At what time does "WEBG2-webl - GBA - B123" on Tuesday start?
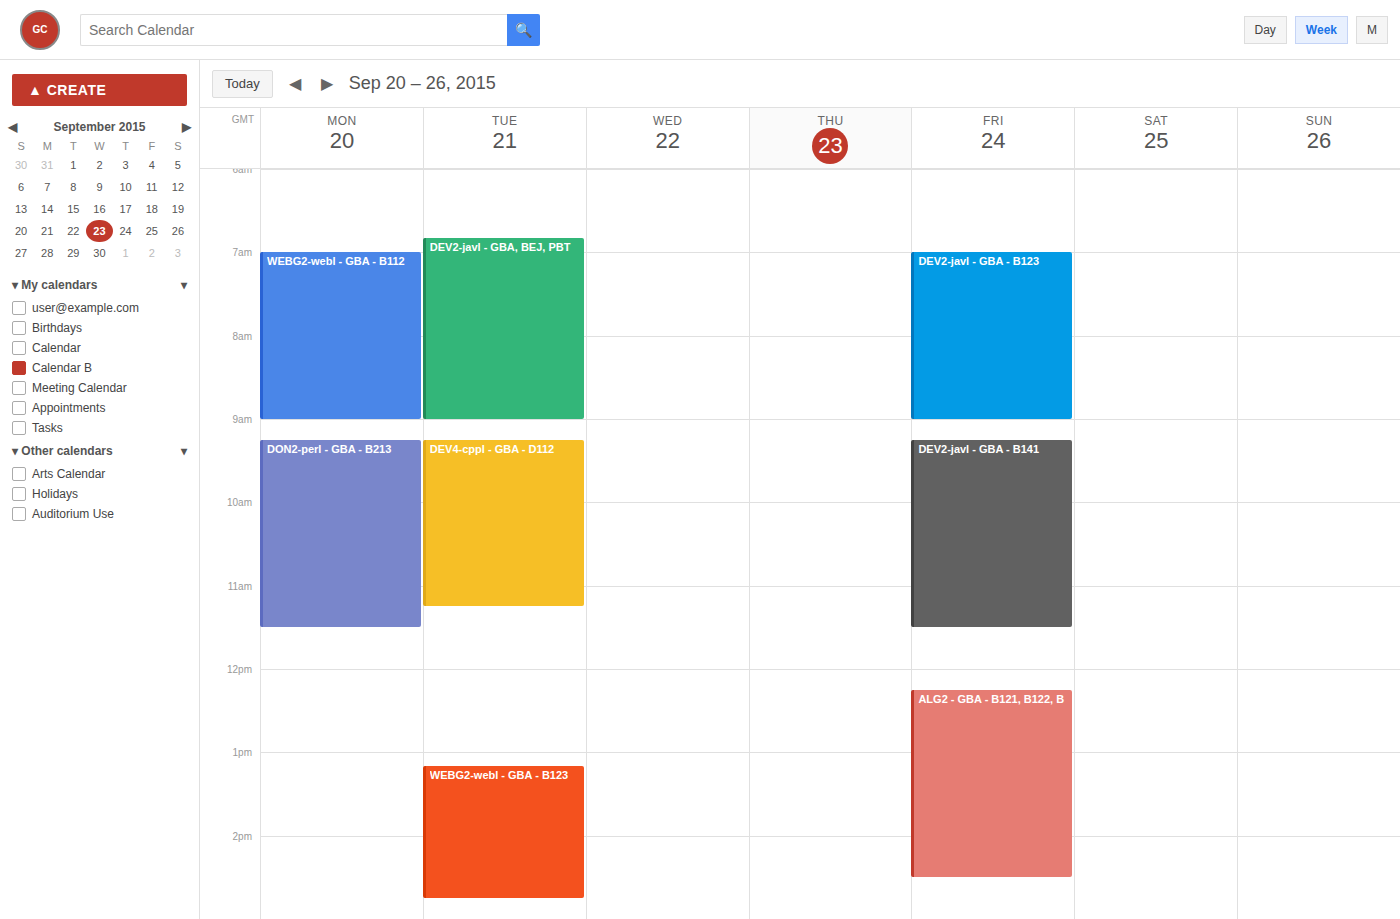
1:10 PM